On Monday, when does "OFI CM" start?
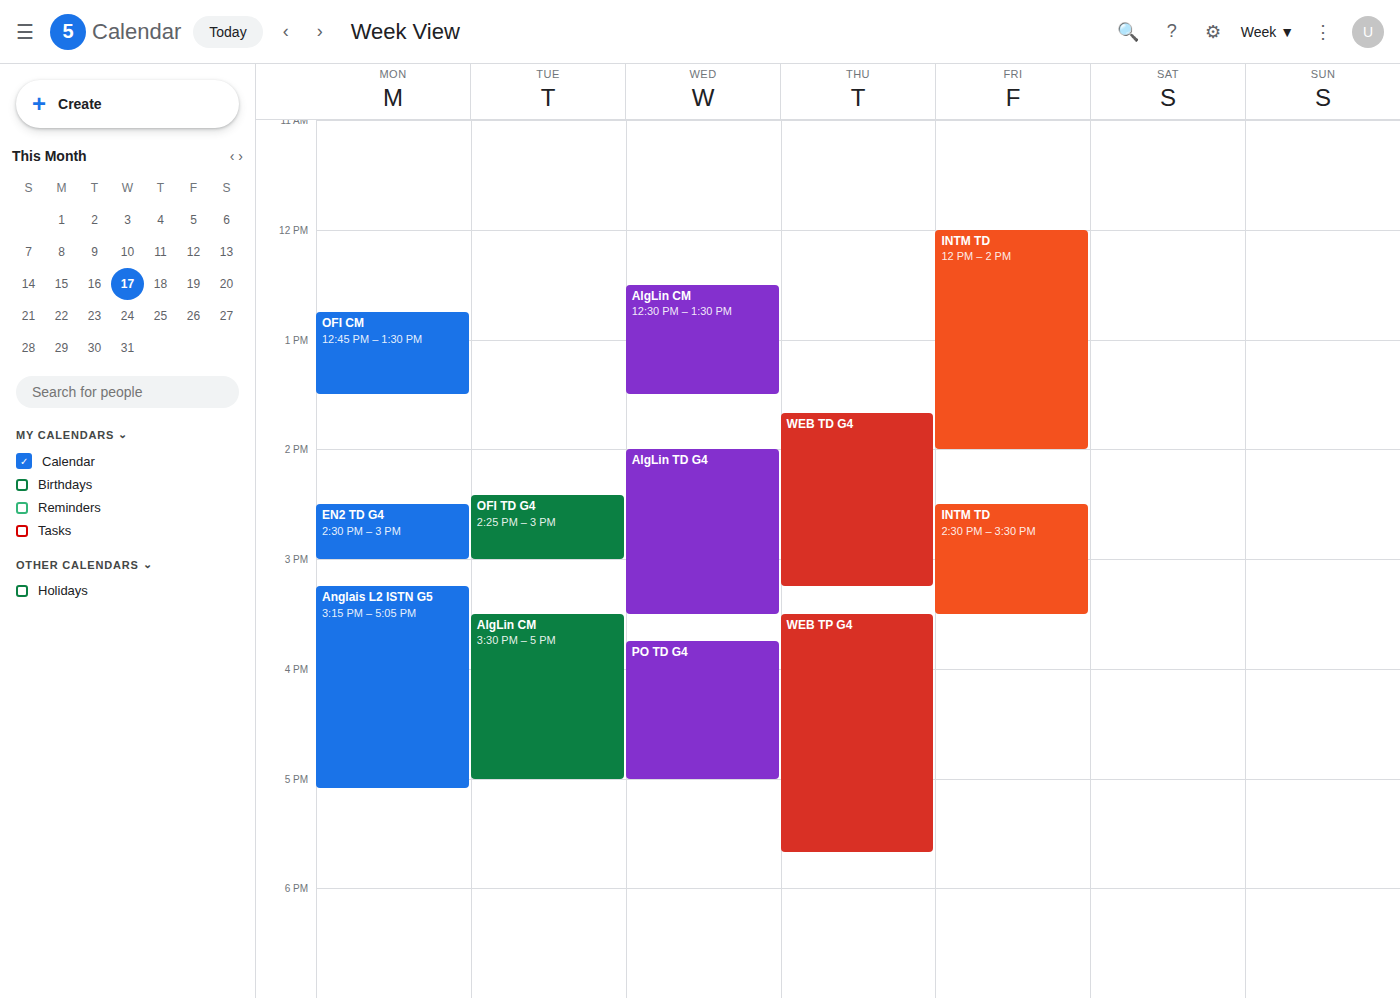
12:45 PM